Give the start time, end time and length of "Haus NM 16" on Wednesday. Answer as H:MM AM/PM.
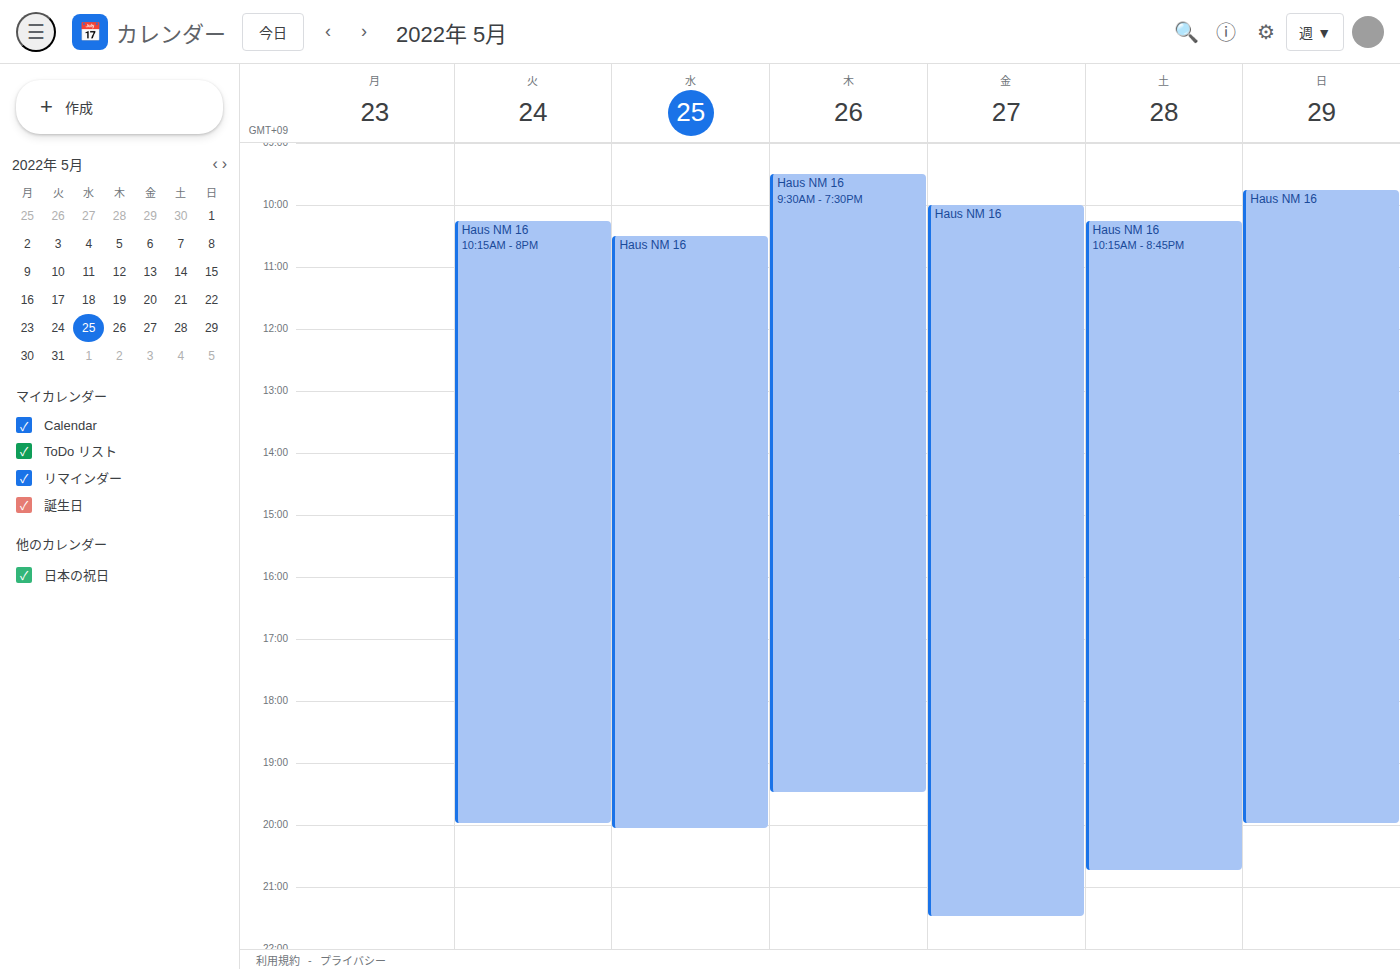
10:30 AM to 8:05 PM, 9 hours 35 minutes